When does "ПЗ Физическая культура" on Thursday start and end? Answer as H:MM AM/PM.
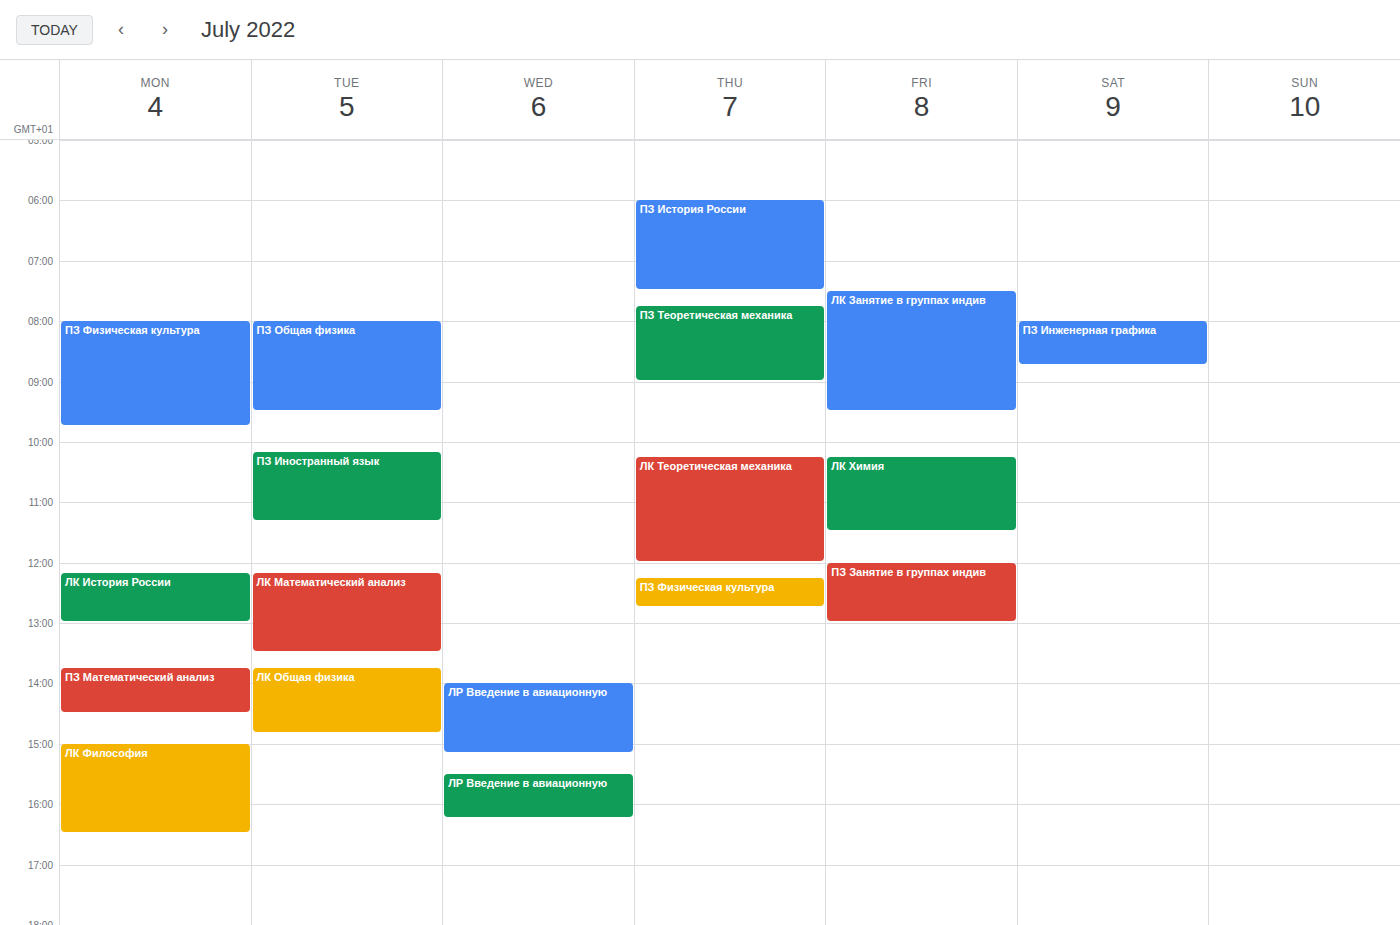
12:15 PM to 12:45 PM